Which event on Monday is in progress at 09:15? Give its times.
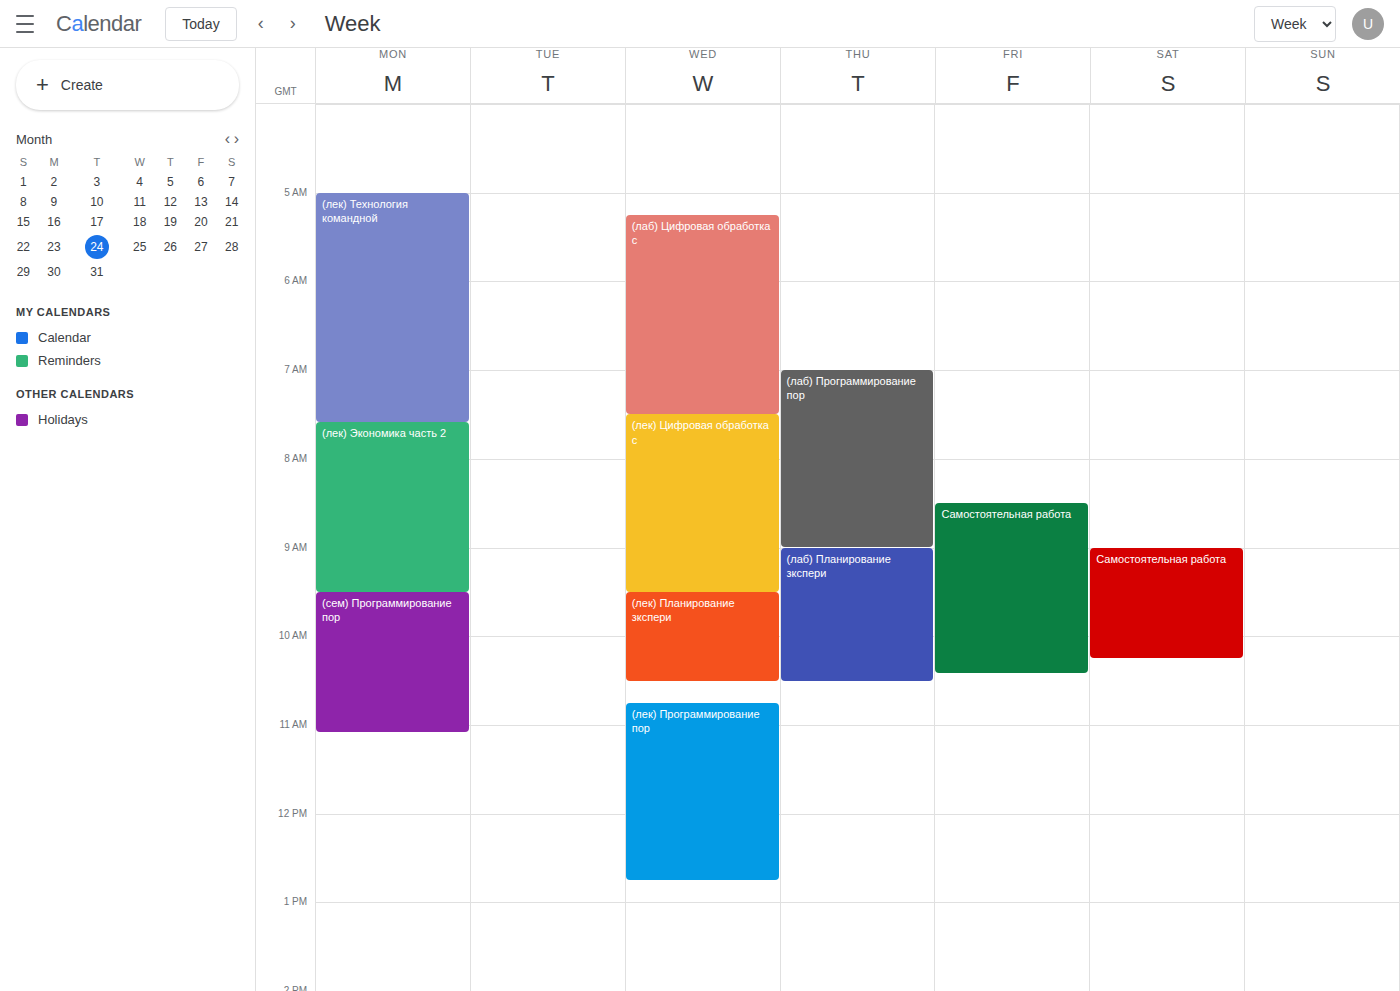
"(лек) Экономика часть 2", 07:35 to 09:30